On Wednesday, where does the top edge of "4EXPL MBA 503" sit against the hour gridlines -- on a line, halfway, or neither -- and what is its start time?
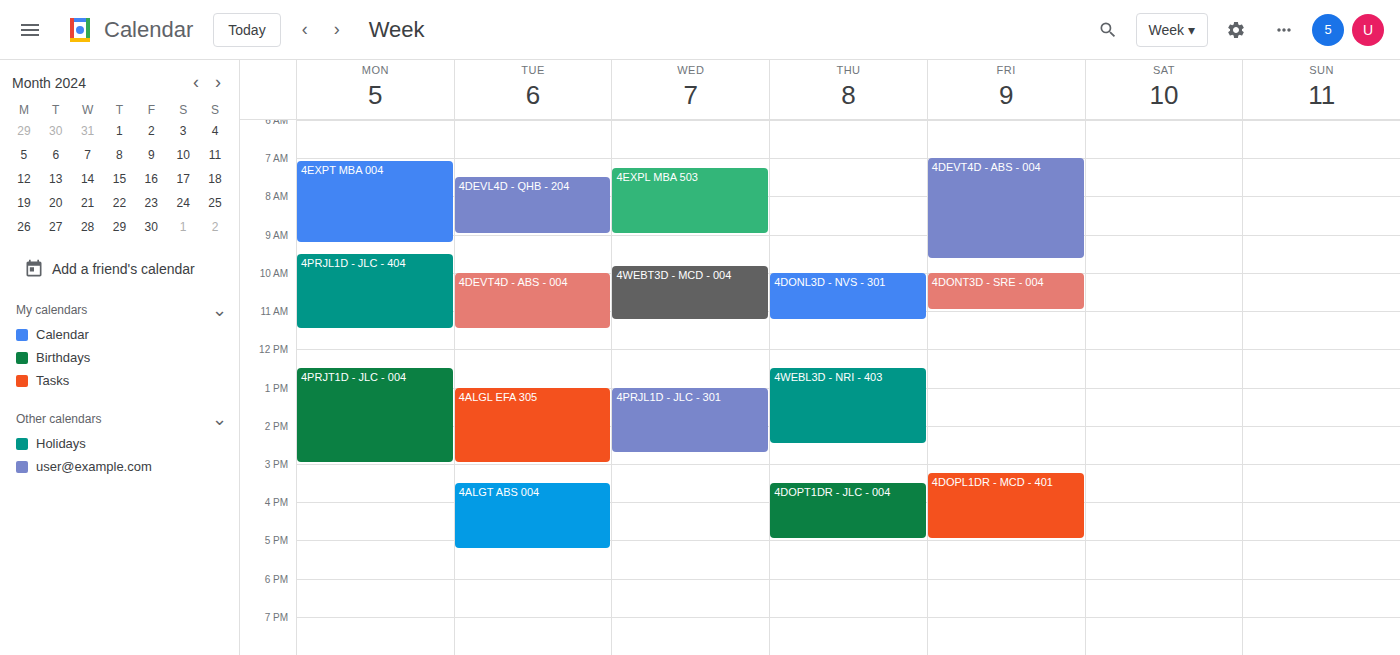
07:15 -- neither: a quarter of the way from the 07:00 line to the 08:00 line.